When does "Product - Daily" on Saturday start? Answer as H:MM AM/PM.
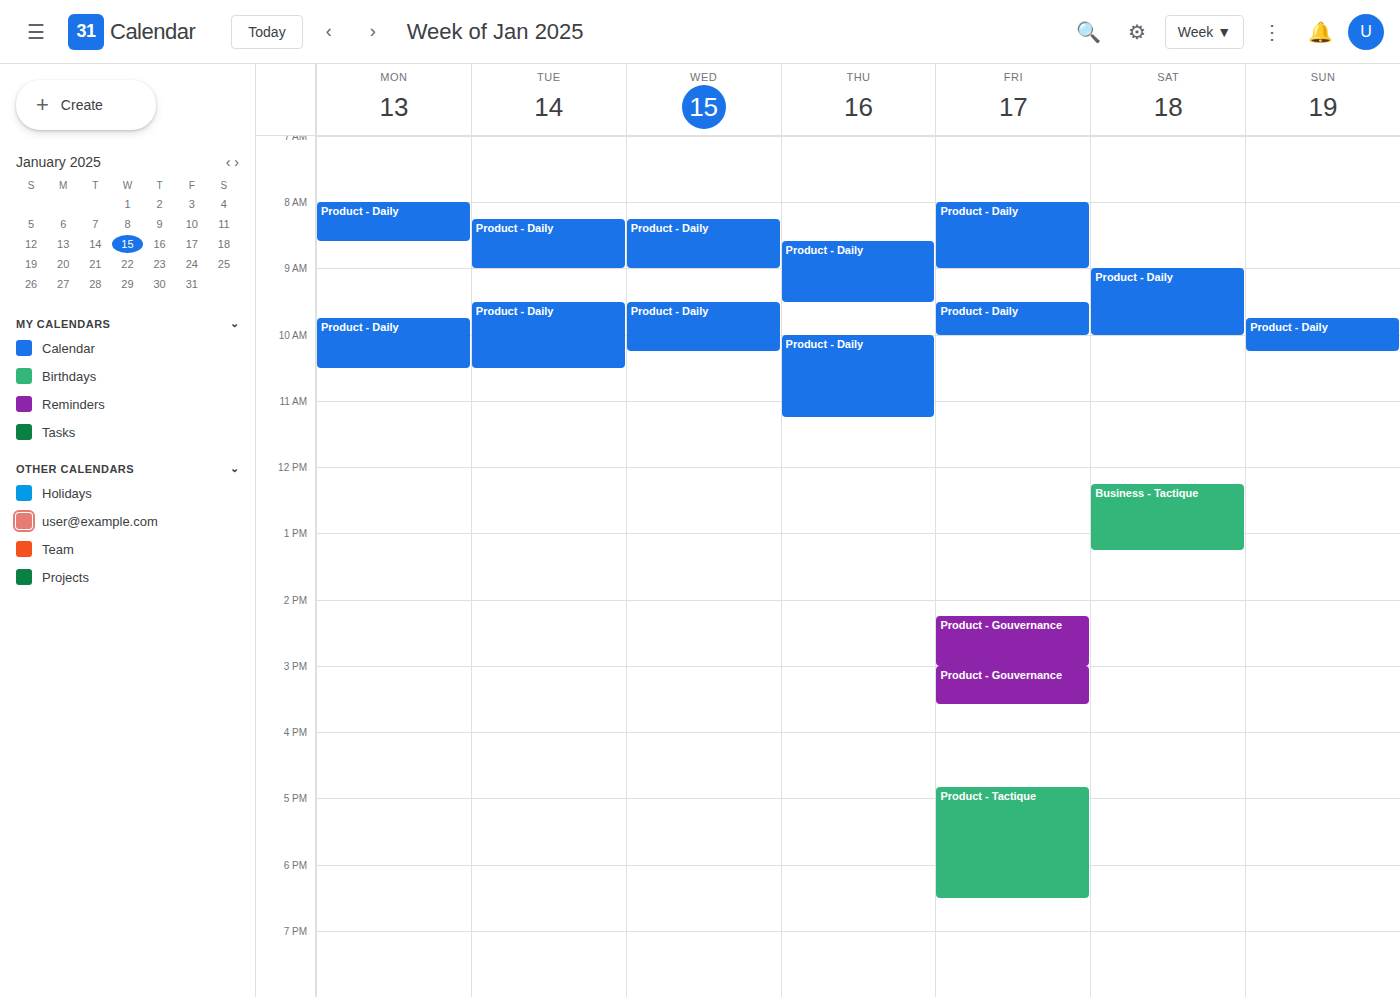
9:00 AM